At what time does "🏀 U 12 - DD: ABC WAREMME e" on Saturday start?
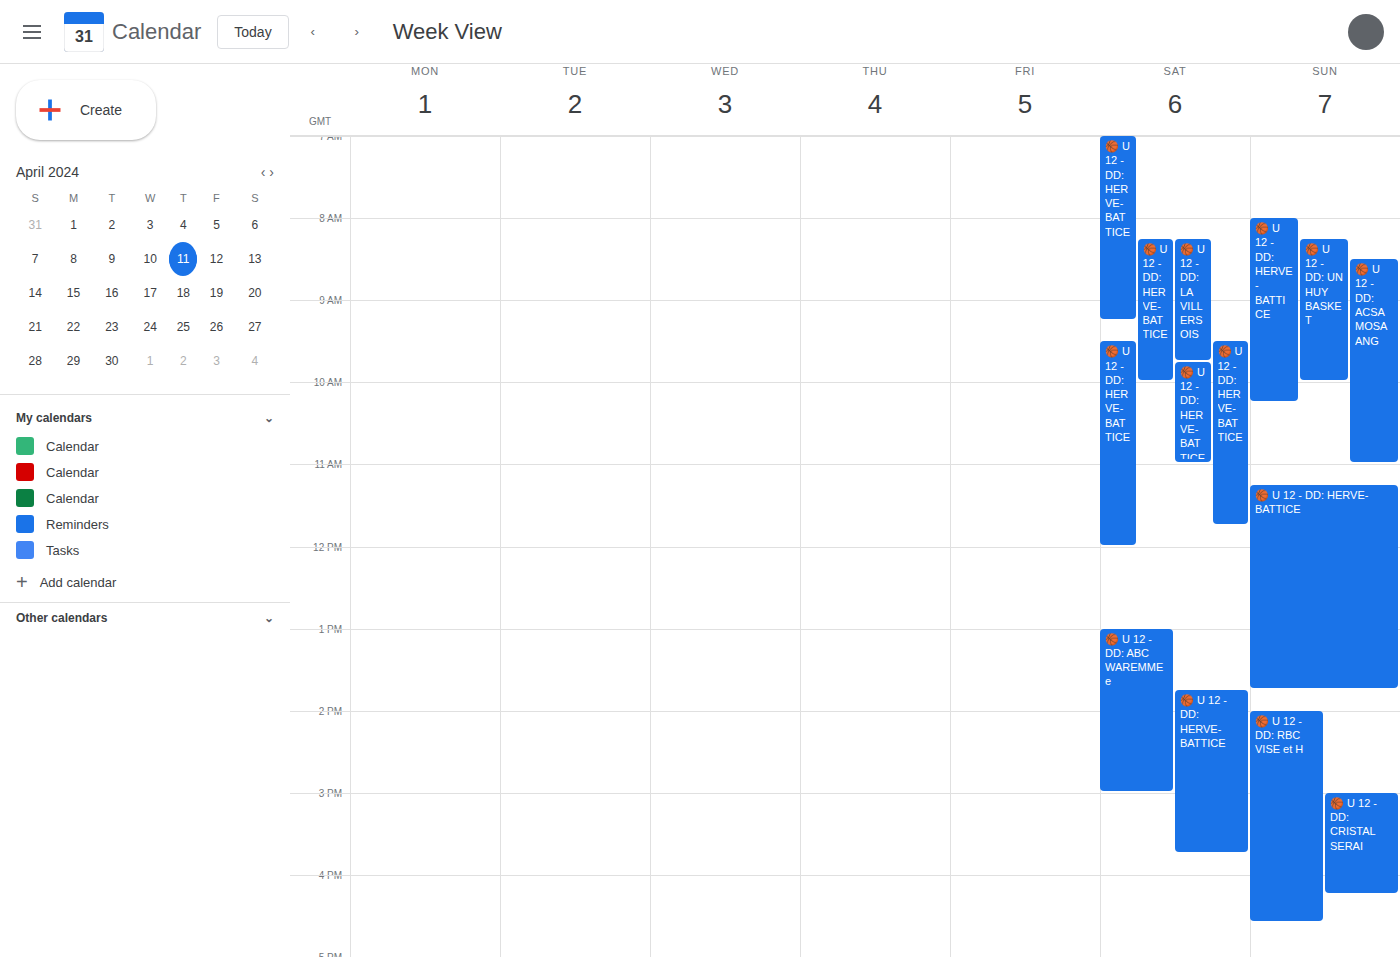
1:00 PM